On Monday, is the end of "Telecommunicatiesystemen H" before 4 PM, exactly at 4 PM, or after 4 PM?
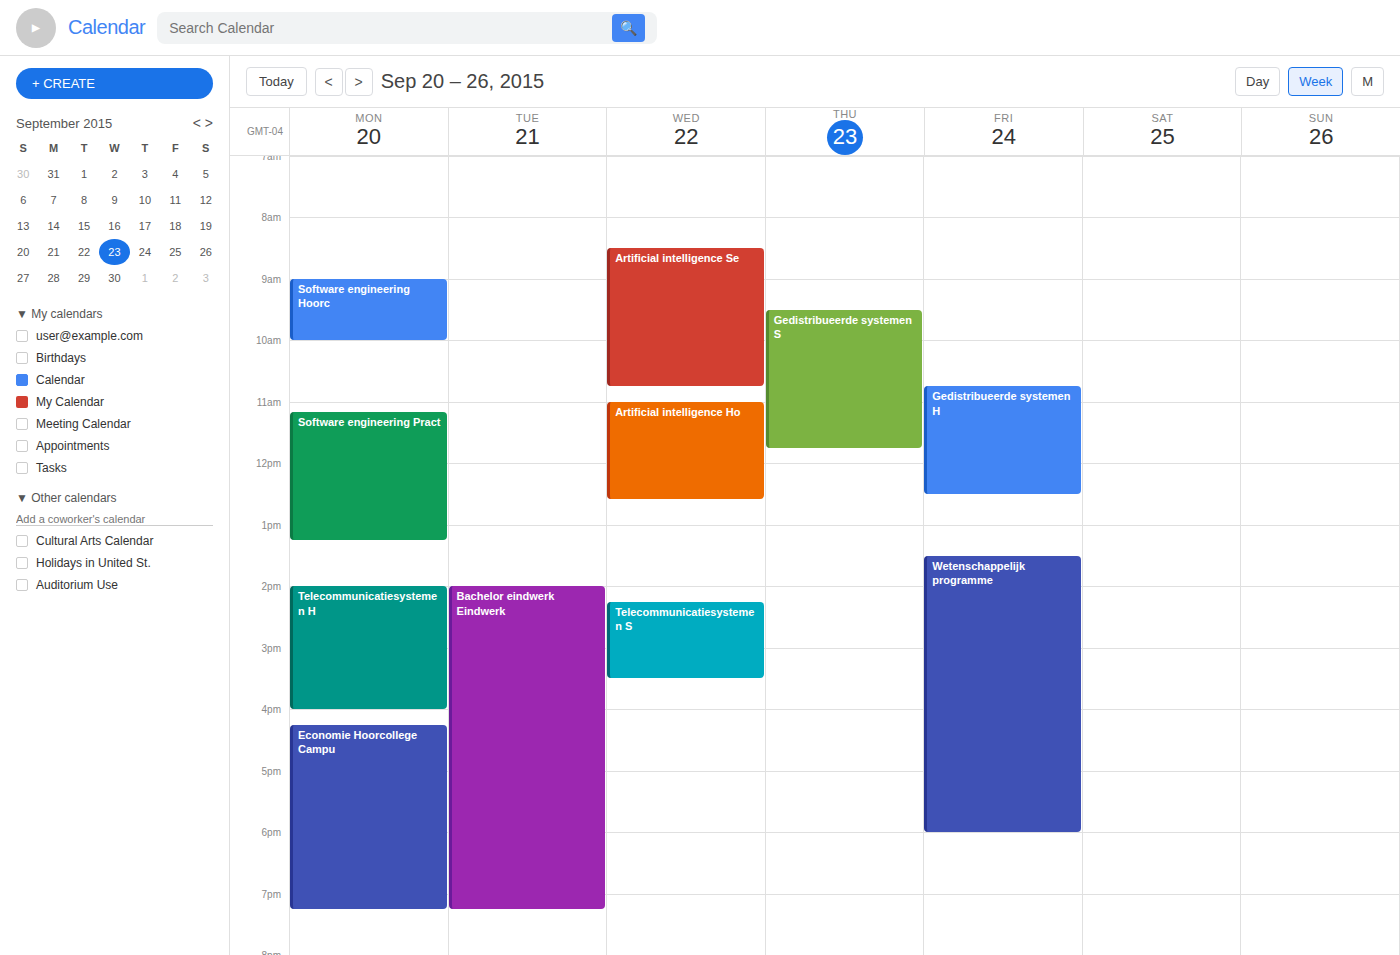
4:00 PM -- exactly at 4 PM, on the 4 PM line.